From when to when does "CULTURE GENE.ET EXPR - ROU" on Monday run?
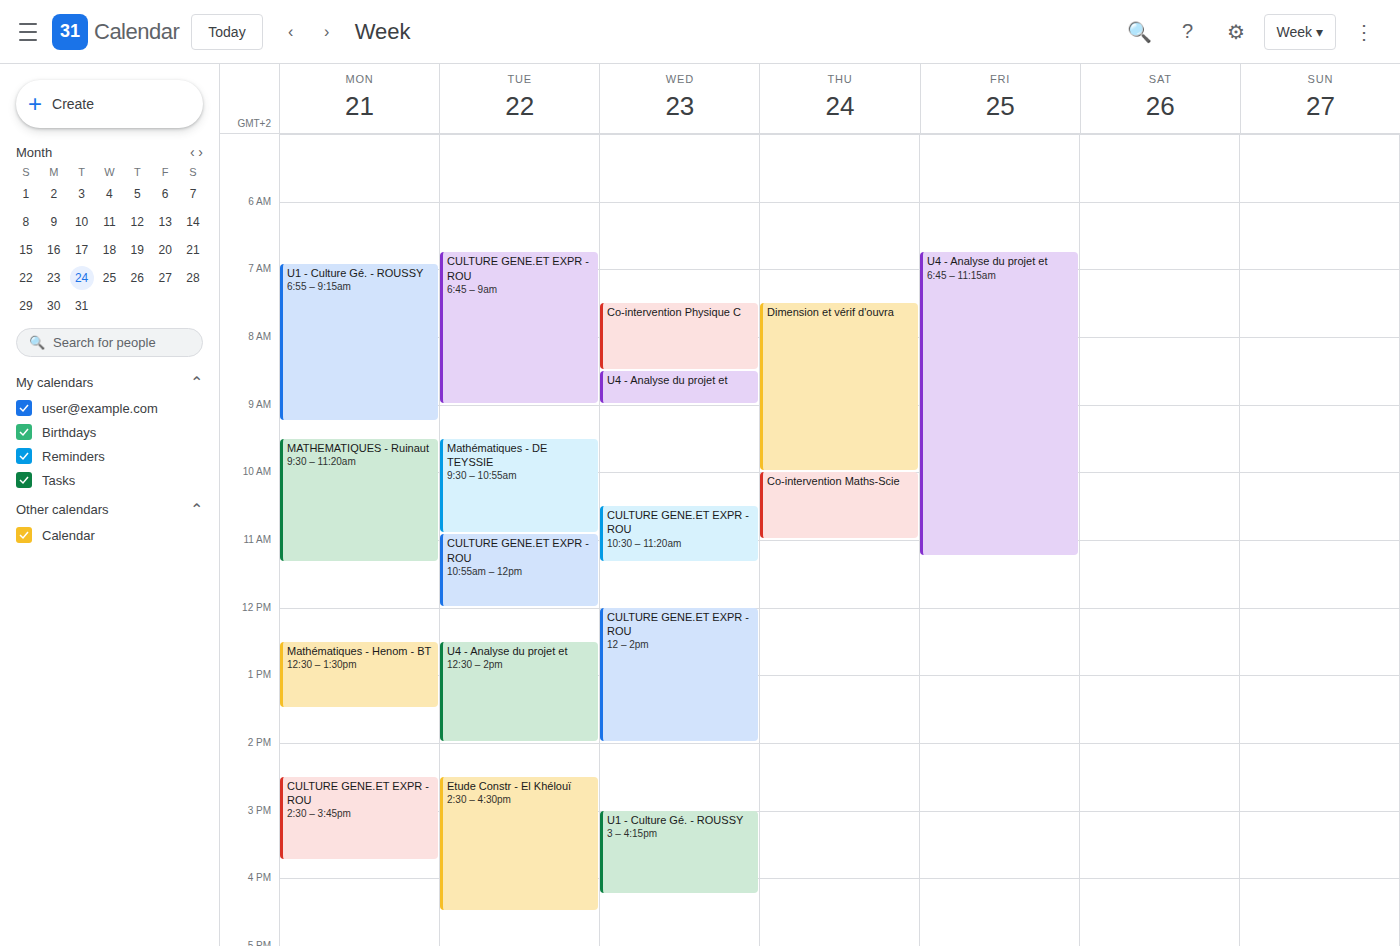
2:30 PM to 3:45 PM